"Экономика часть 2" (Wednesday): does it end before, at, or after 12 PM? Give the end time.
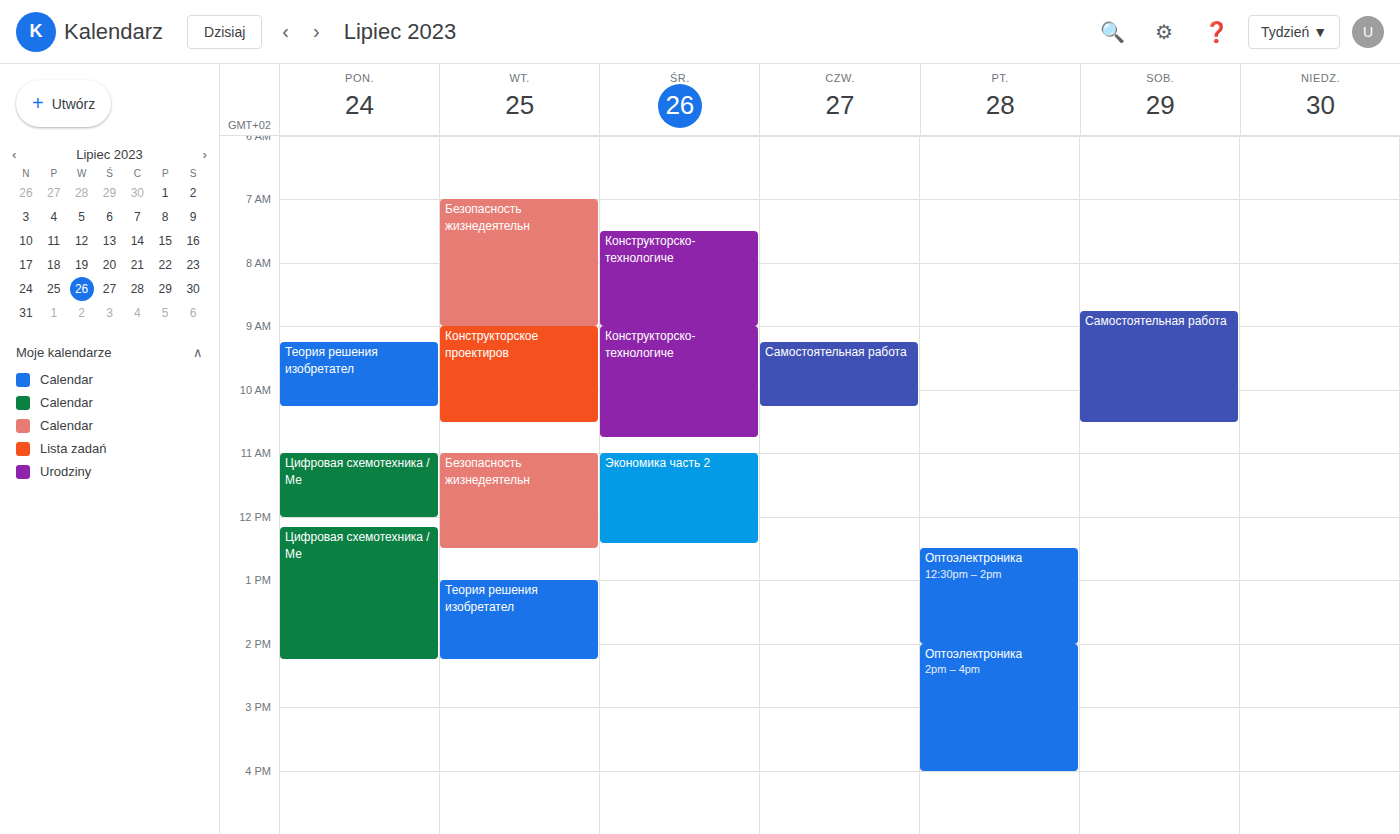
12:25 PM -- after 12 PM, 25 minutes below the 12 PM line.